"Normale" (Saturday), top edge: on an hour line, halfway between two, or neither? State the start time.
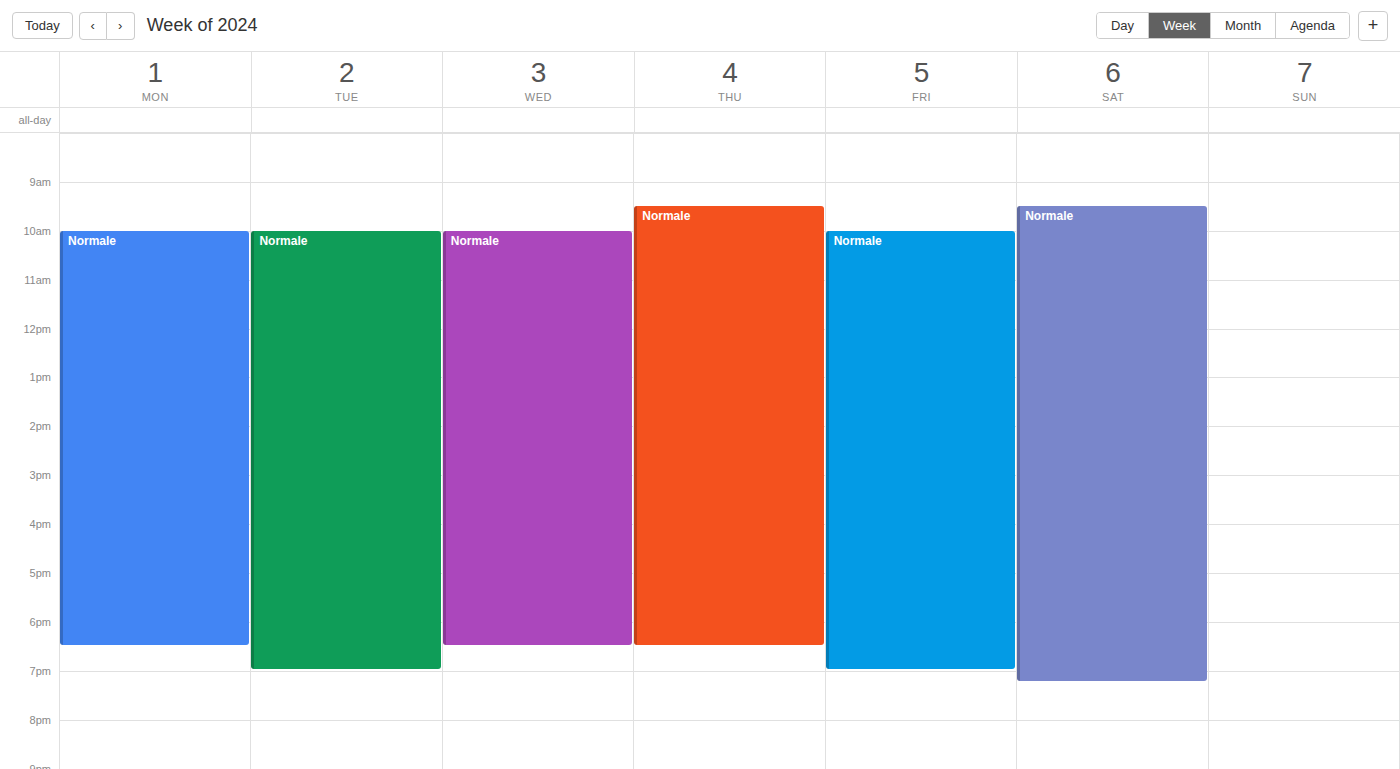
9:30 AM -- halfway between the 9 AM and 10 AM lines.